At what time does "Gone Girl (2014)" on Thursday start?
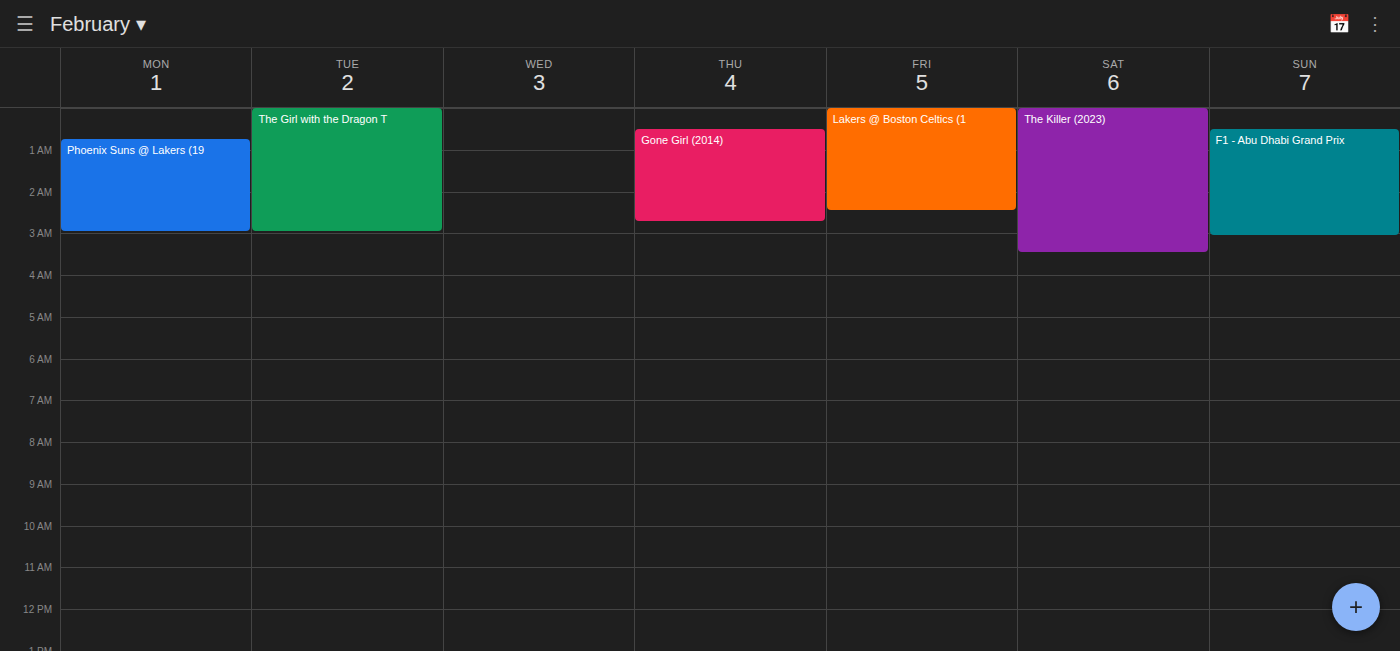
00:30